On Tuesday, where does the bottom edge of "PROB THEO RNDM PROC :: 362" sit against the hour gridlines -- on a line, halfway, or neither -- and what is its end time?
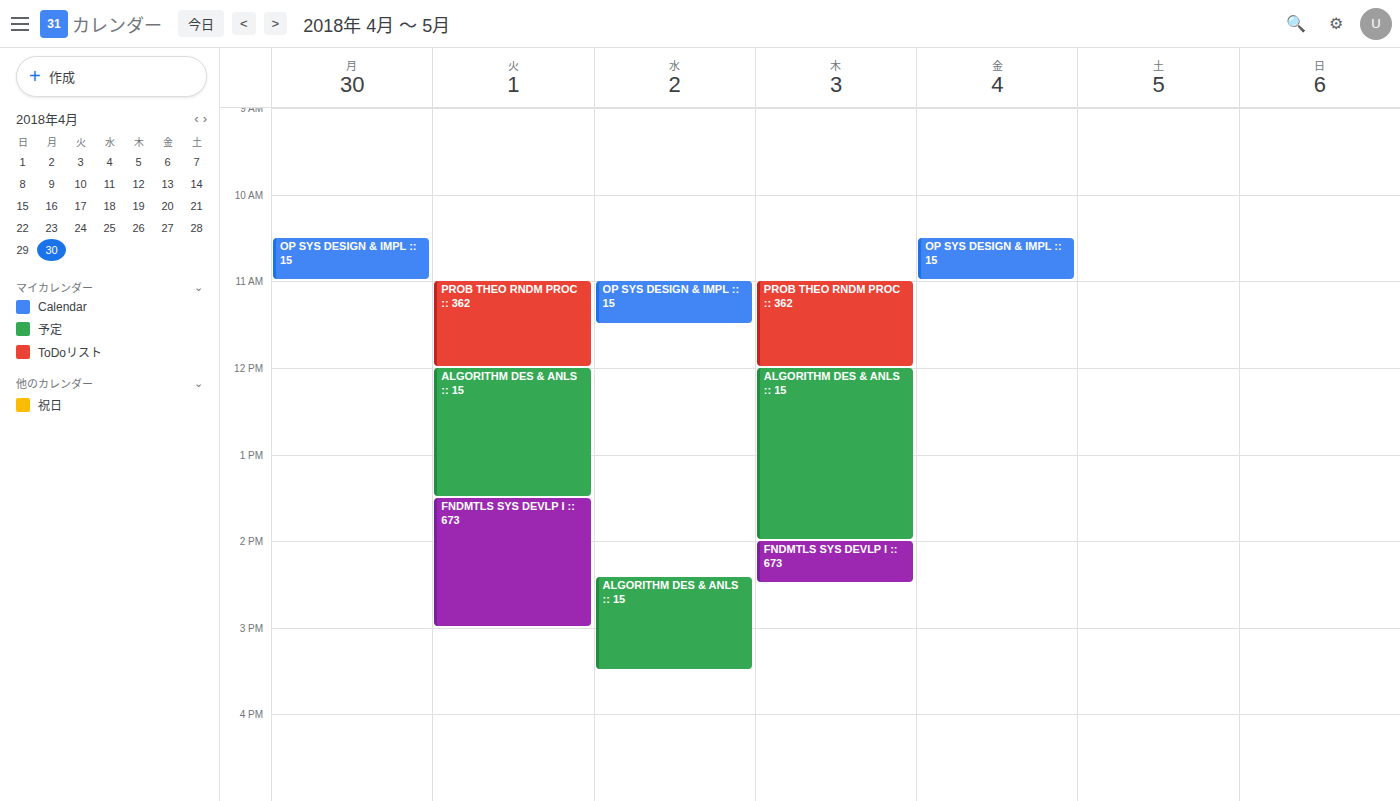
12:00 -- exactly on the 12:00 line.